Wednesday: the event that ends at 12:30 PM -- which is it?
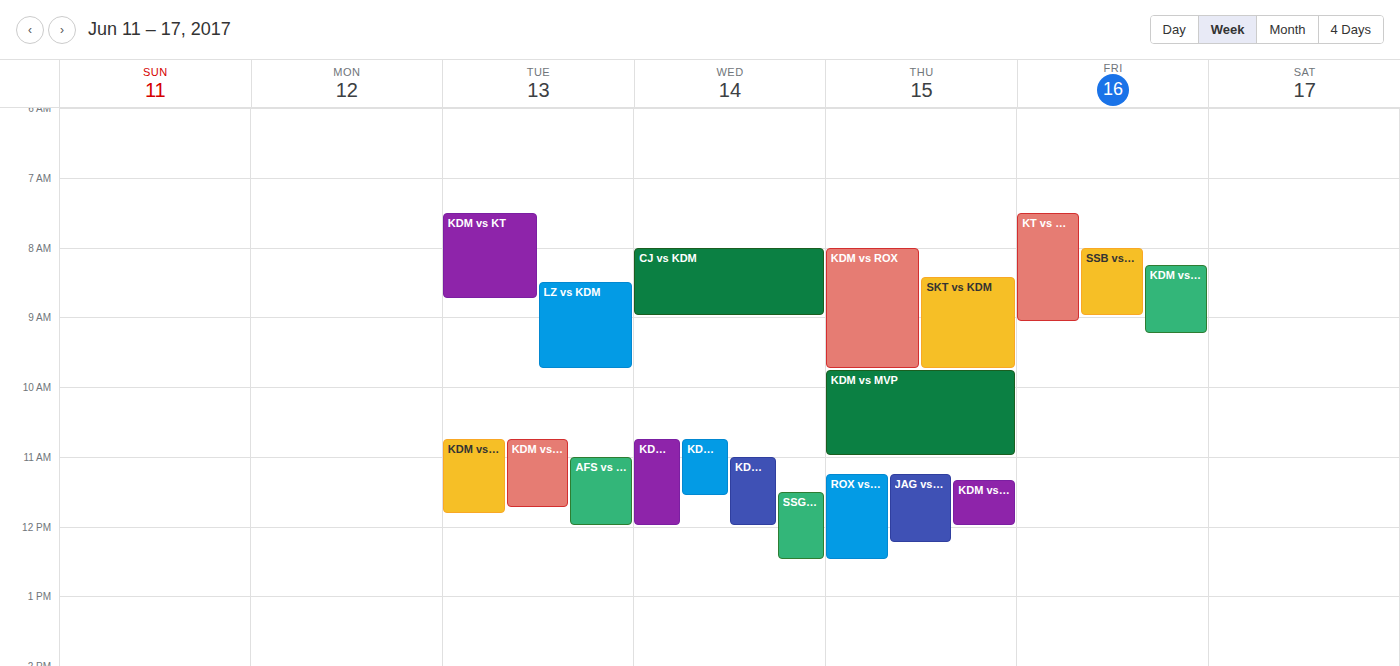
"SSG vs KDM"